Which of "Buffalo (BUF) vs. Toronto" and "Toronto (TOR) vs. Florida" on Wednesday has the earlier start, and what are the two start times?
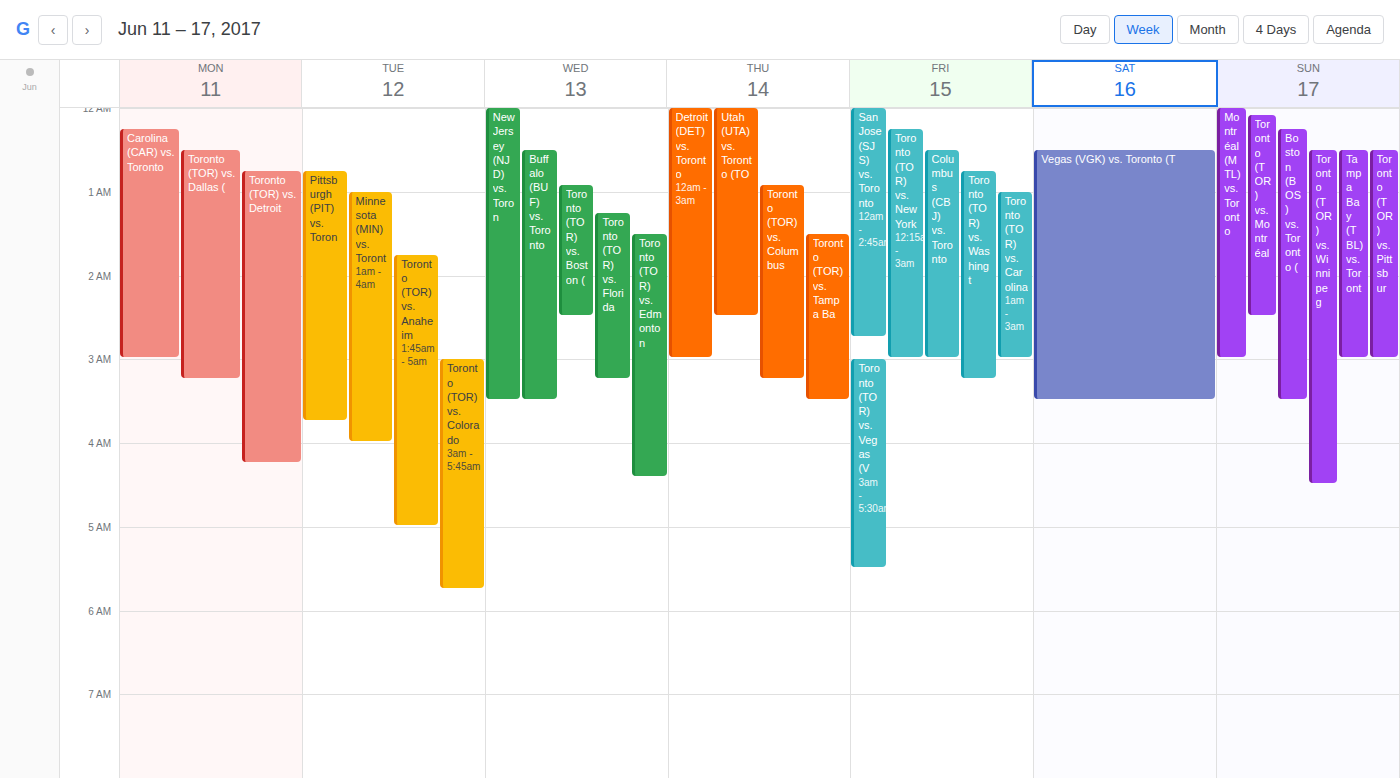
"Buffalo (BUF) vs. Toronto" 12:30 AM; "Toronto (TOR) vs. Florida" 1:15 AM.